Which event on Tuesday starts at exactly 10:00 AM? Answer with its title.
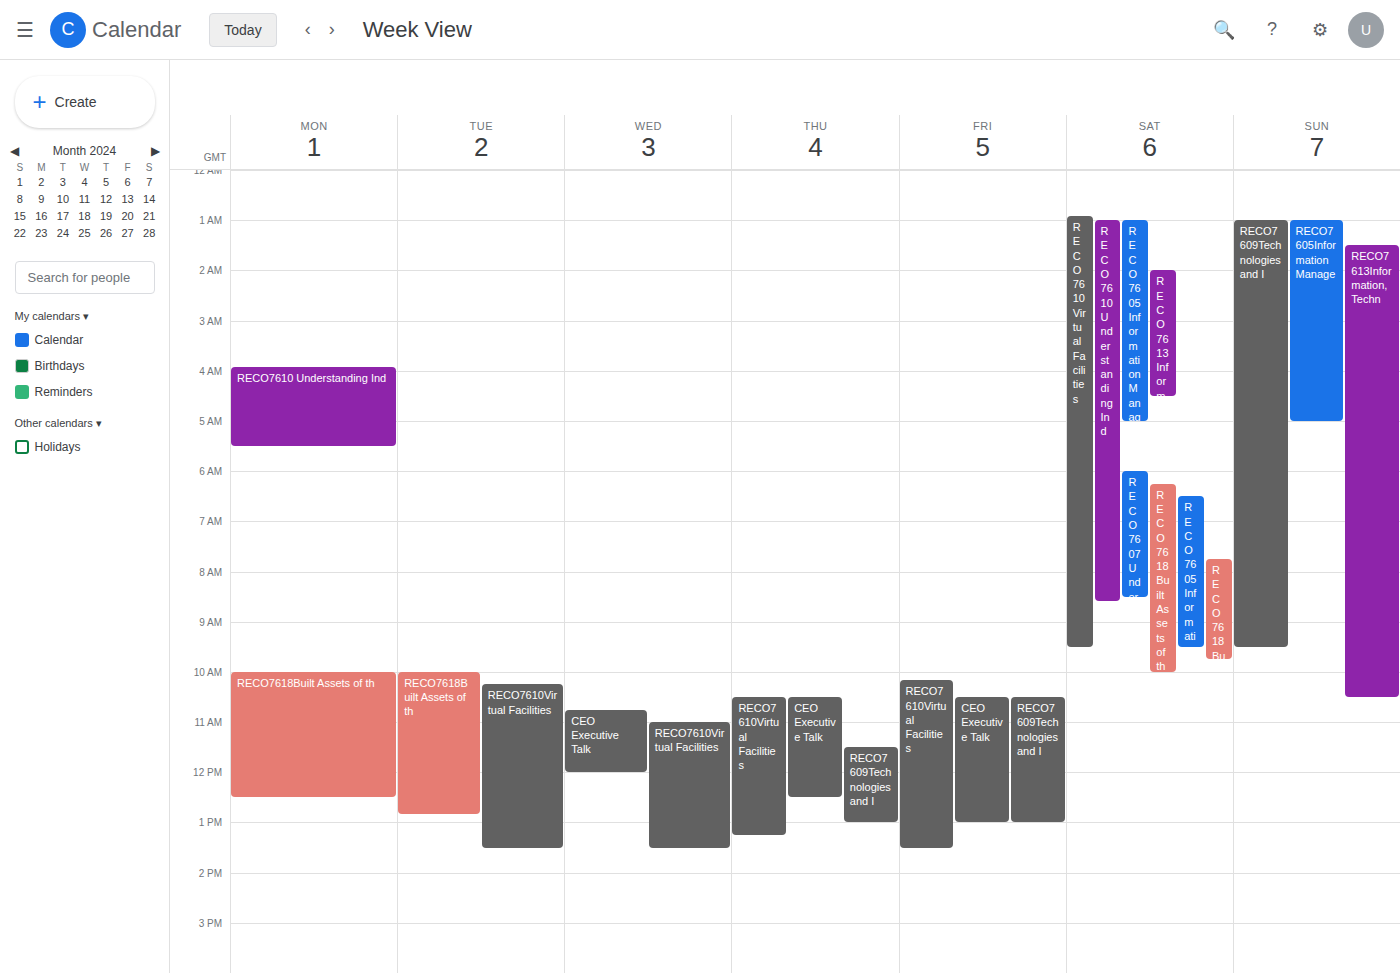
"RECO7618Built Assets of th"